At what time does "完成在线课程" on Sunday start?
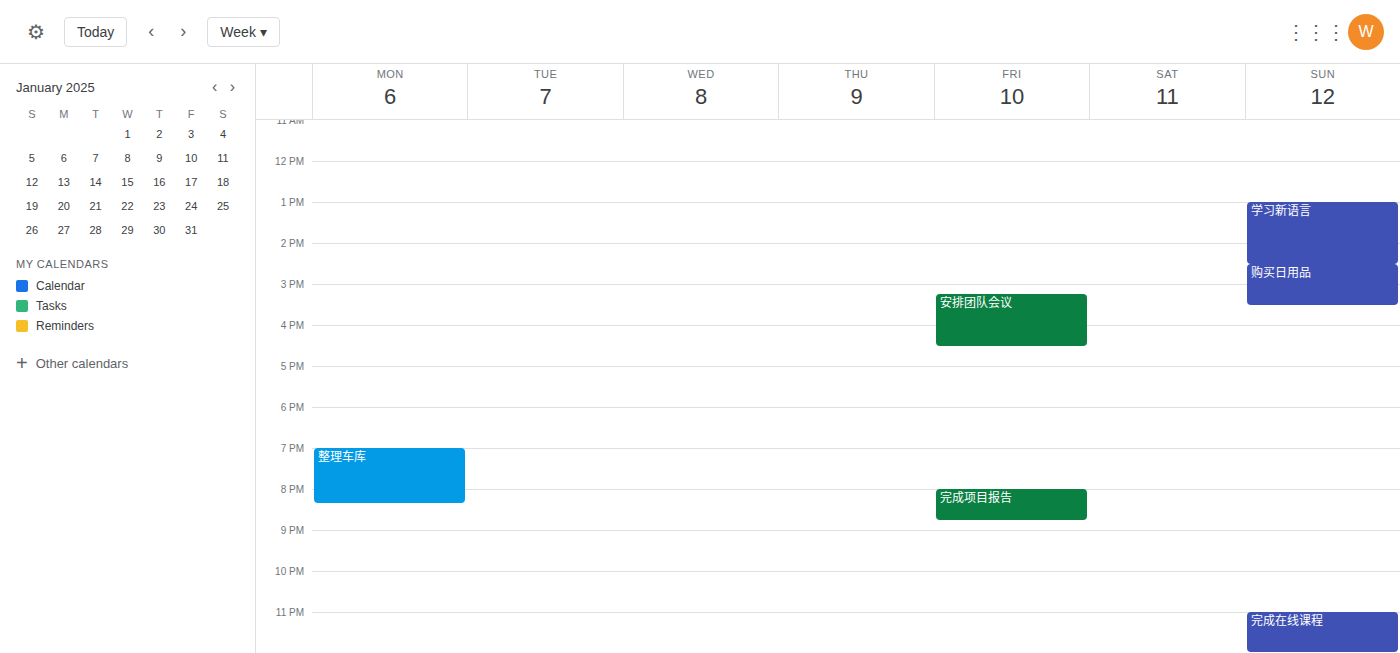
11:00 PM